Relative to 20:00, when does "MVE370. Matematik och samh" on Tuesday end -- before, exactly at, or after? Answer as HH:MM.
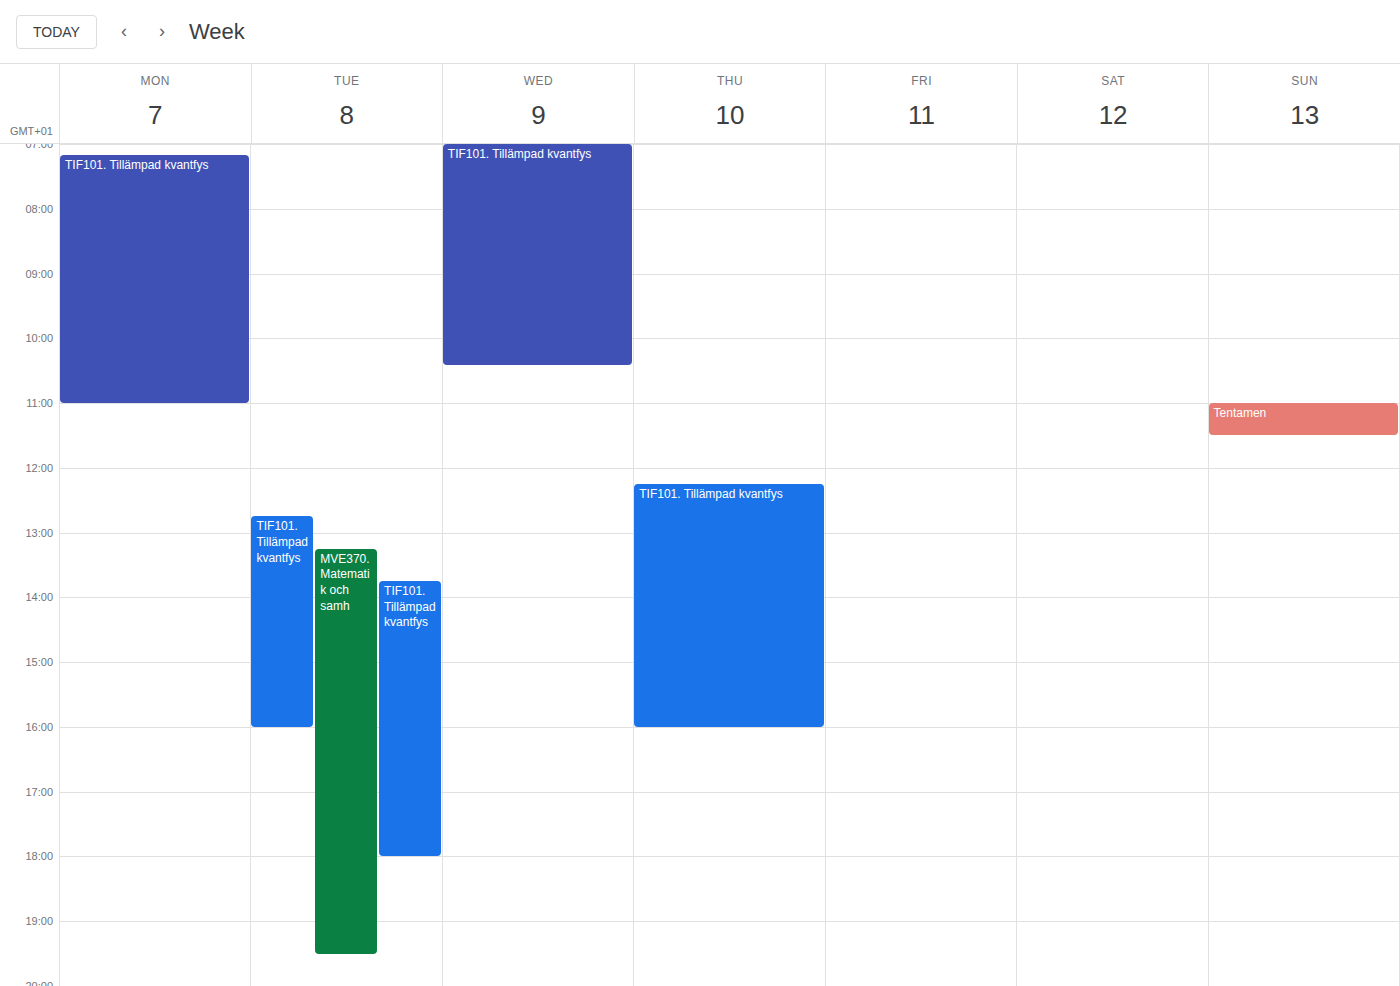
19:30 -- before 20:00, 30 minutes above the 20:00 line.